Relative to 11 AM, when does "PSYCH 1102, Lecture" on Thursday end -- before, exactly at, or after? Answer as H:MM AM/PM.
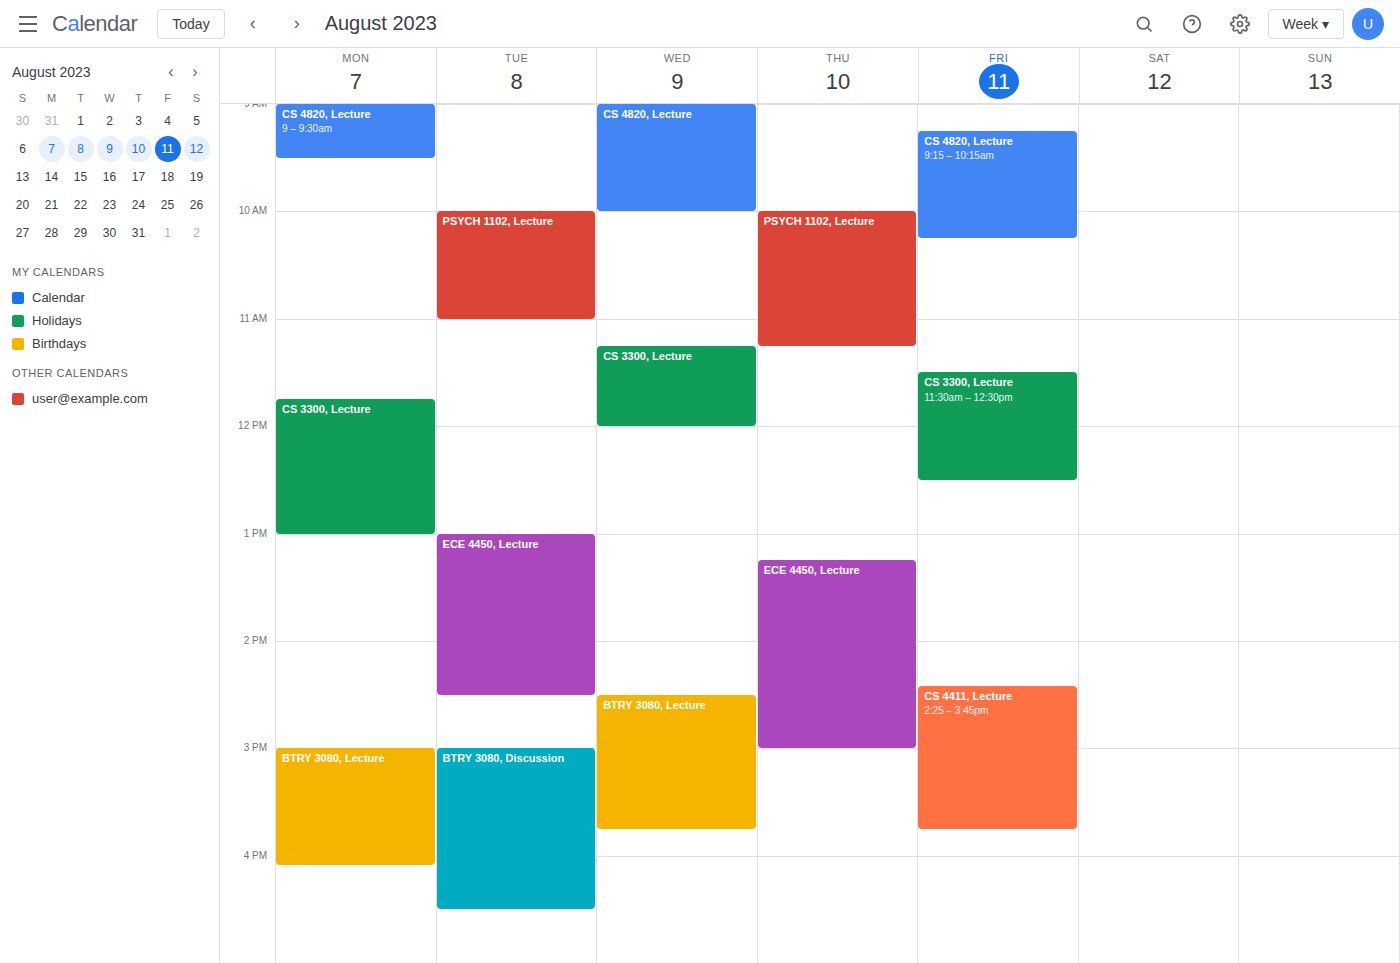
11:15 AM -- after 11 AM, 15 minutes below the 11 AM line.